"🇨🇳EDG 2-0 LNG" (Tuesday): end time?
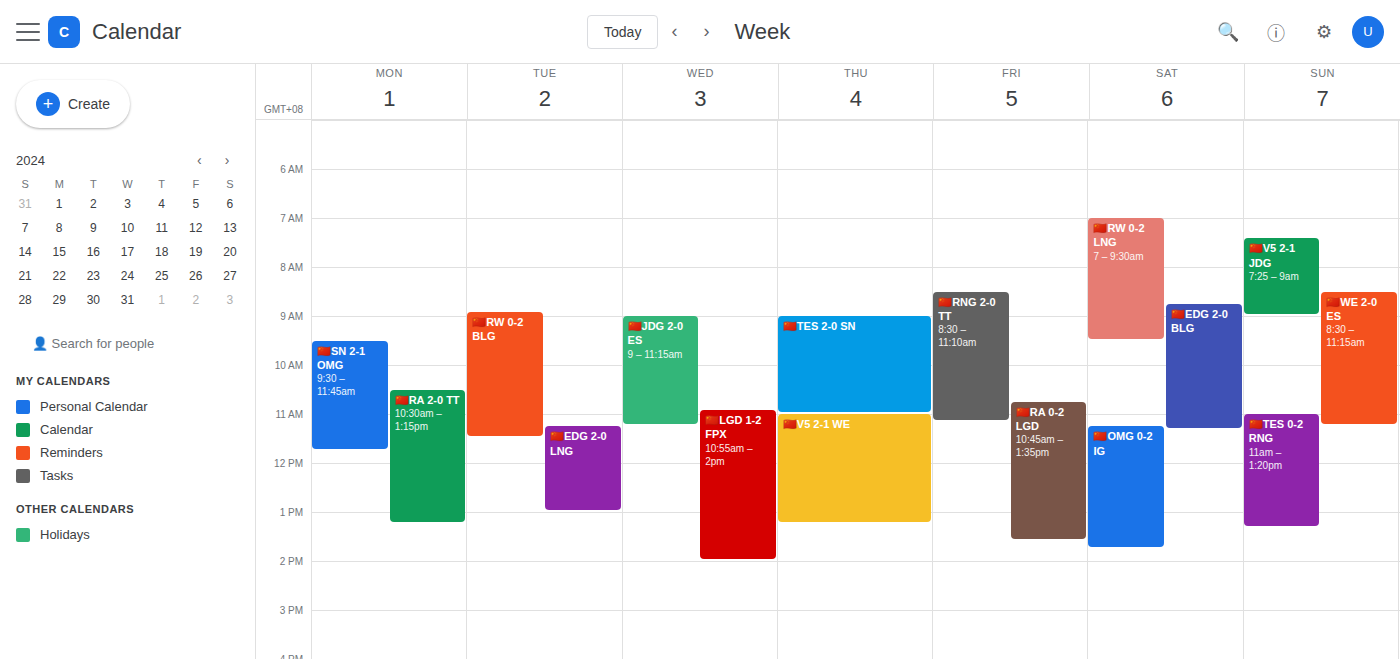
1:00 PM